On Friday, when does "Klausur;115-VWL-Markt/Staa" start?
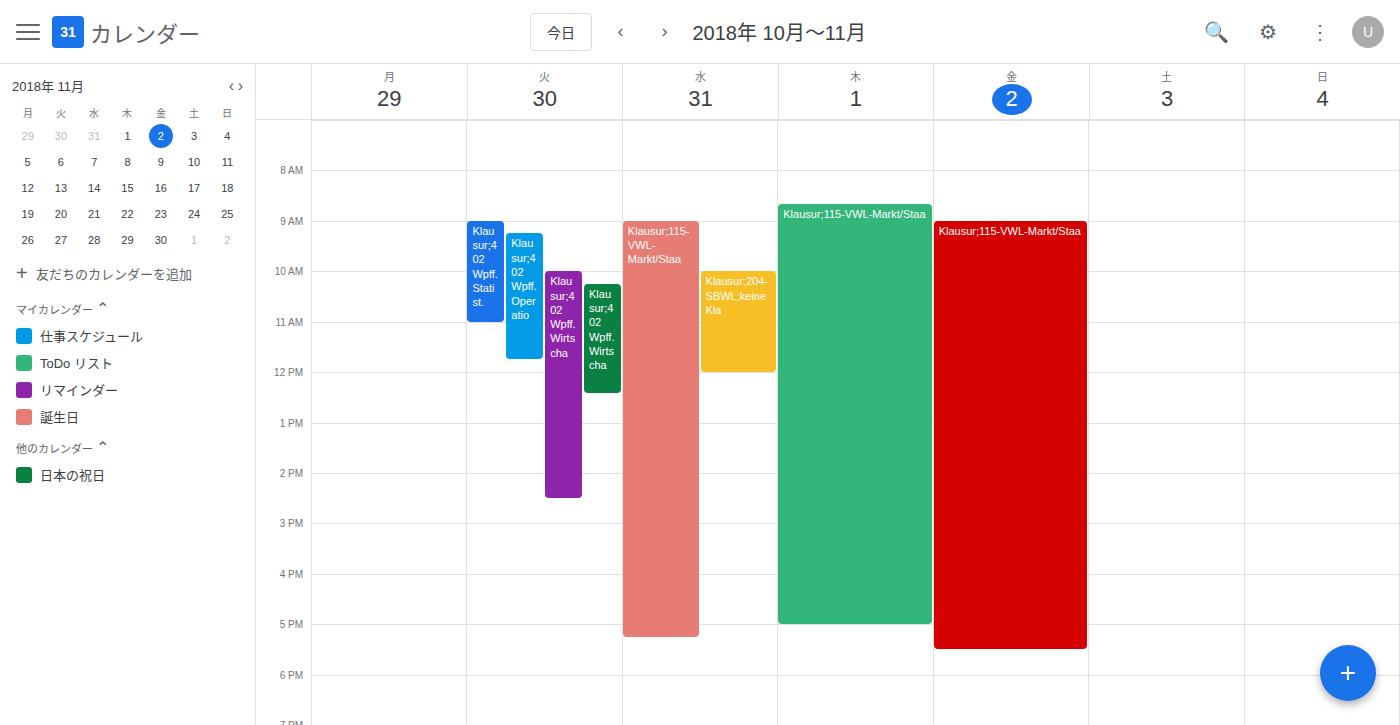
9:00 AM